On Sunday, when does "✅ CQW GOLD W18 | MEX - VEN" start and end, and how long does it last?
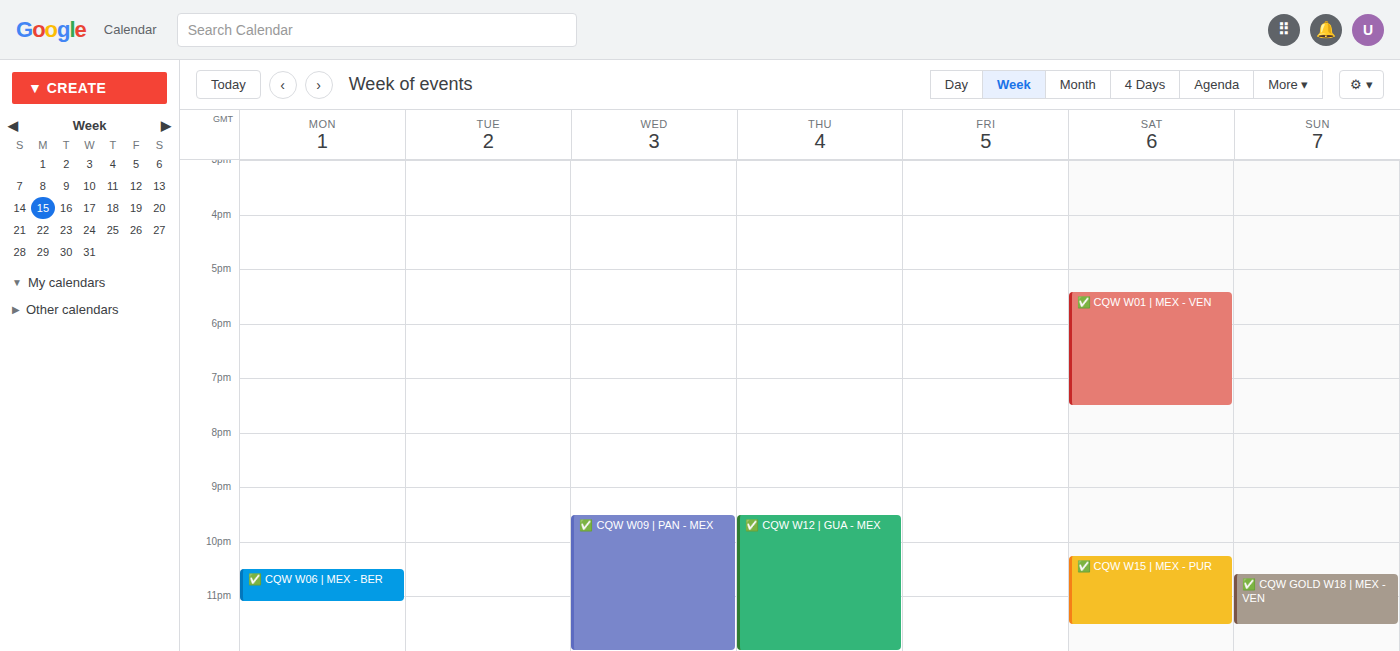
10:35 PM to 11:30 PM, 55 minutes